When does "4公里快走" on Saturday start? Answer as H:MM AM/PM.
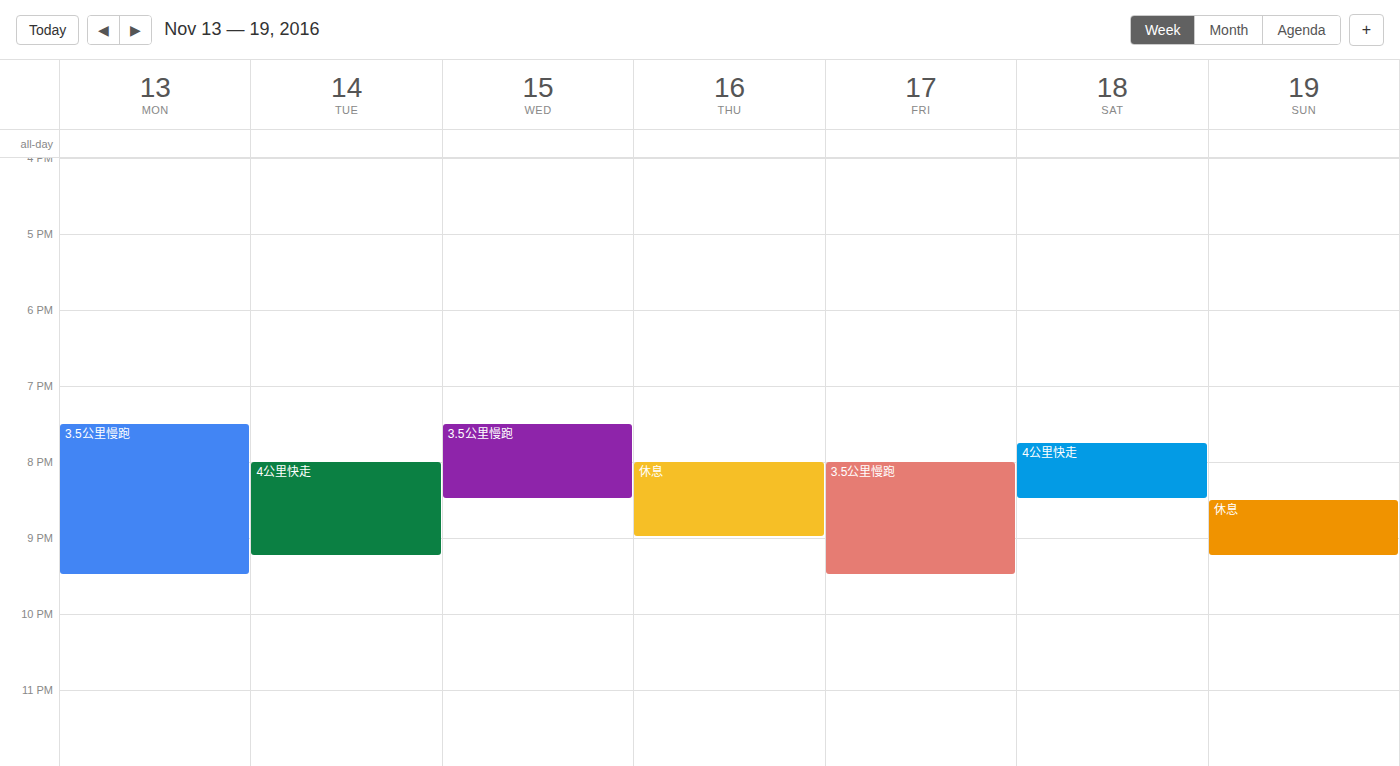
7:45 PM